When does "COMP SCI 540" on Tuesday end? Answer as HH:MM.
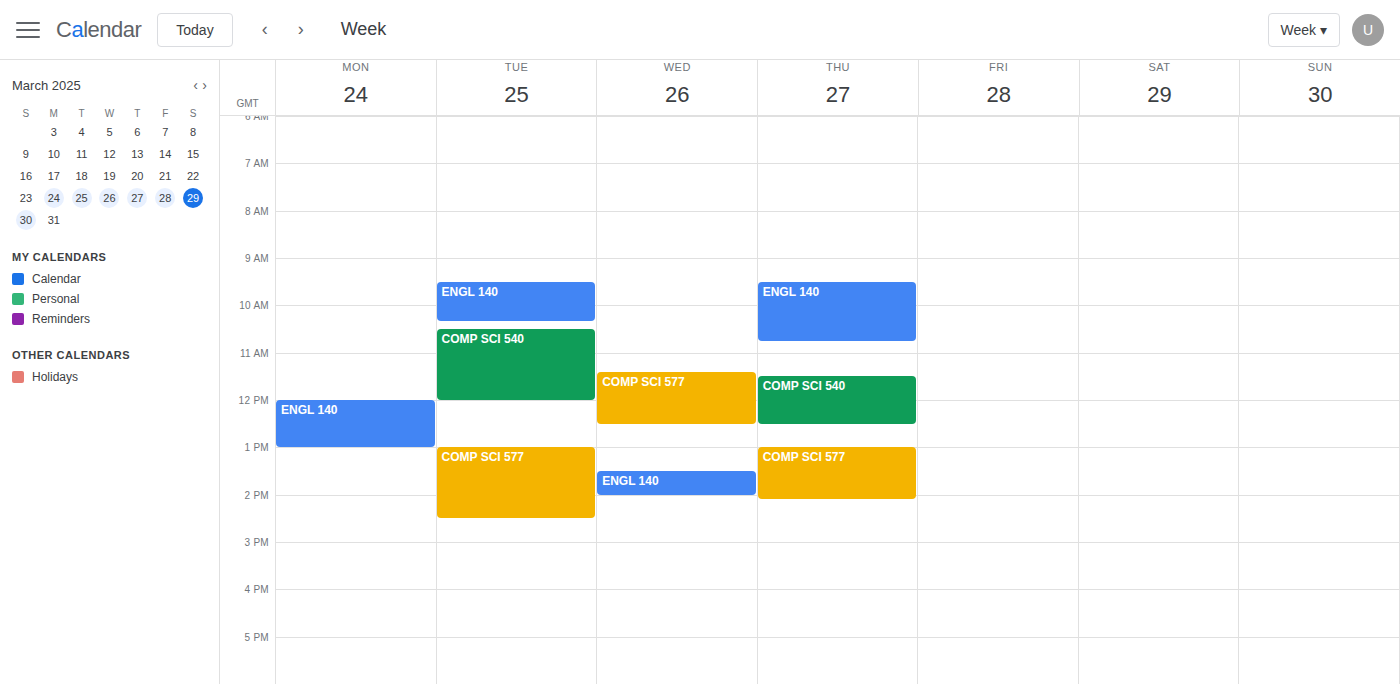
12:00